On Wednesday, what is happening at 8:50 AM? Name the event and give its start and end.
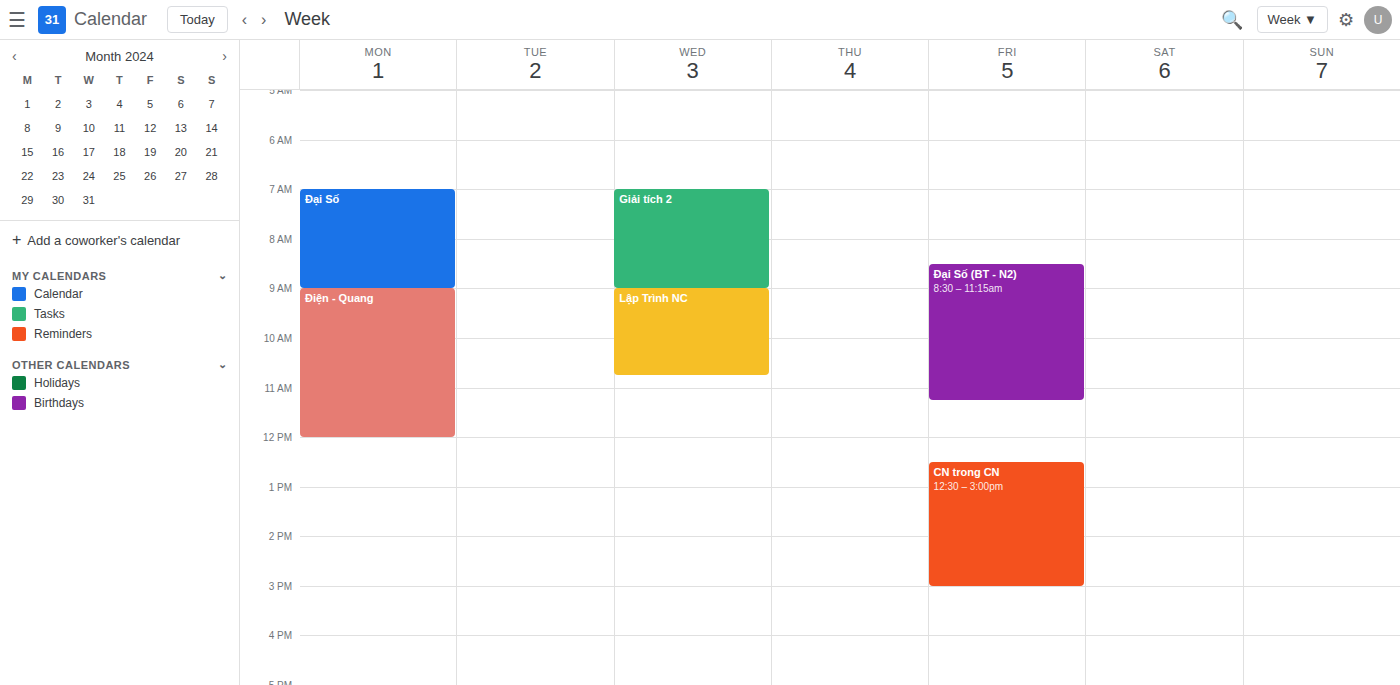
"Giải tích 2", 7:00 AM to 9:00 AM